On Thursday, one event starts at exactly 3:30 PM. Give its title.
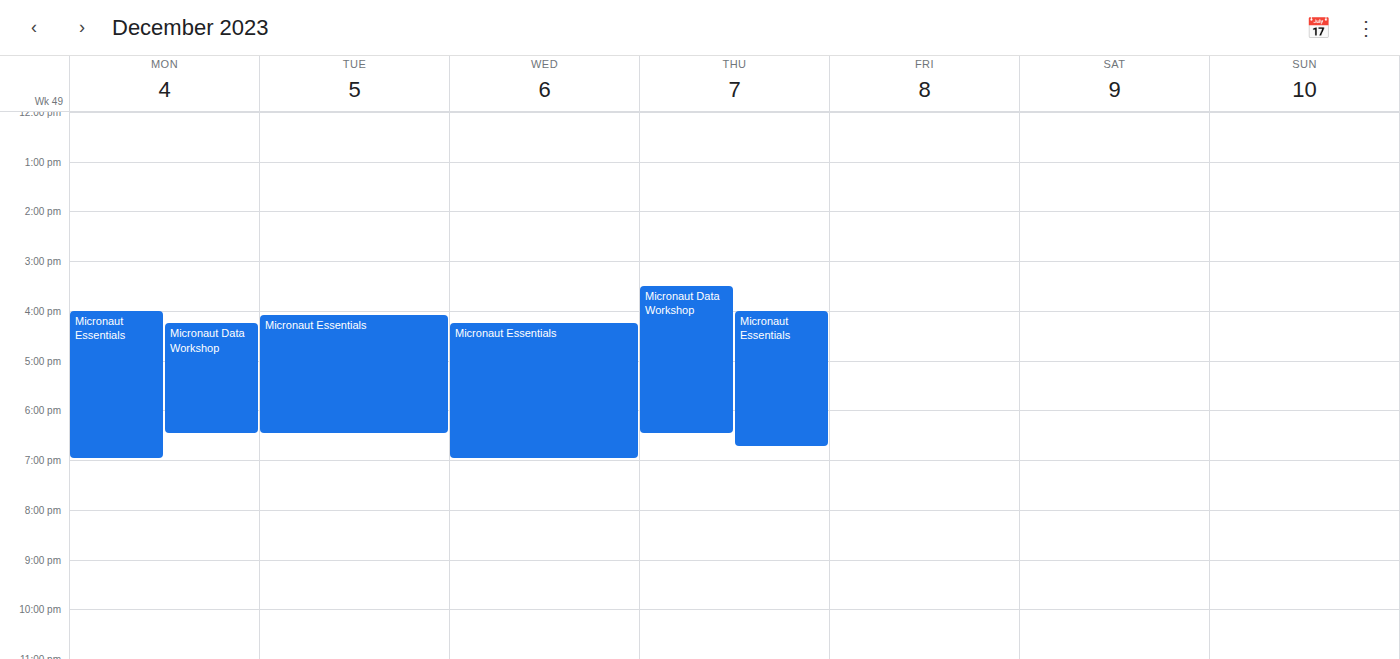
"Micronaut Data Workshop"